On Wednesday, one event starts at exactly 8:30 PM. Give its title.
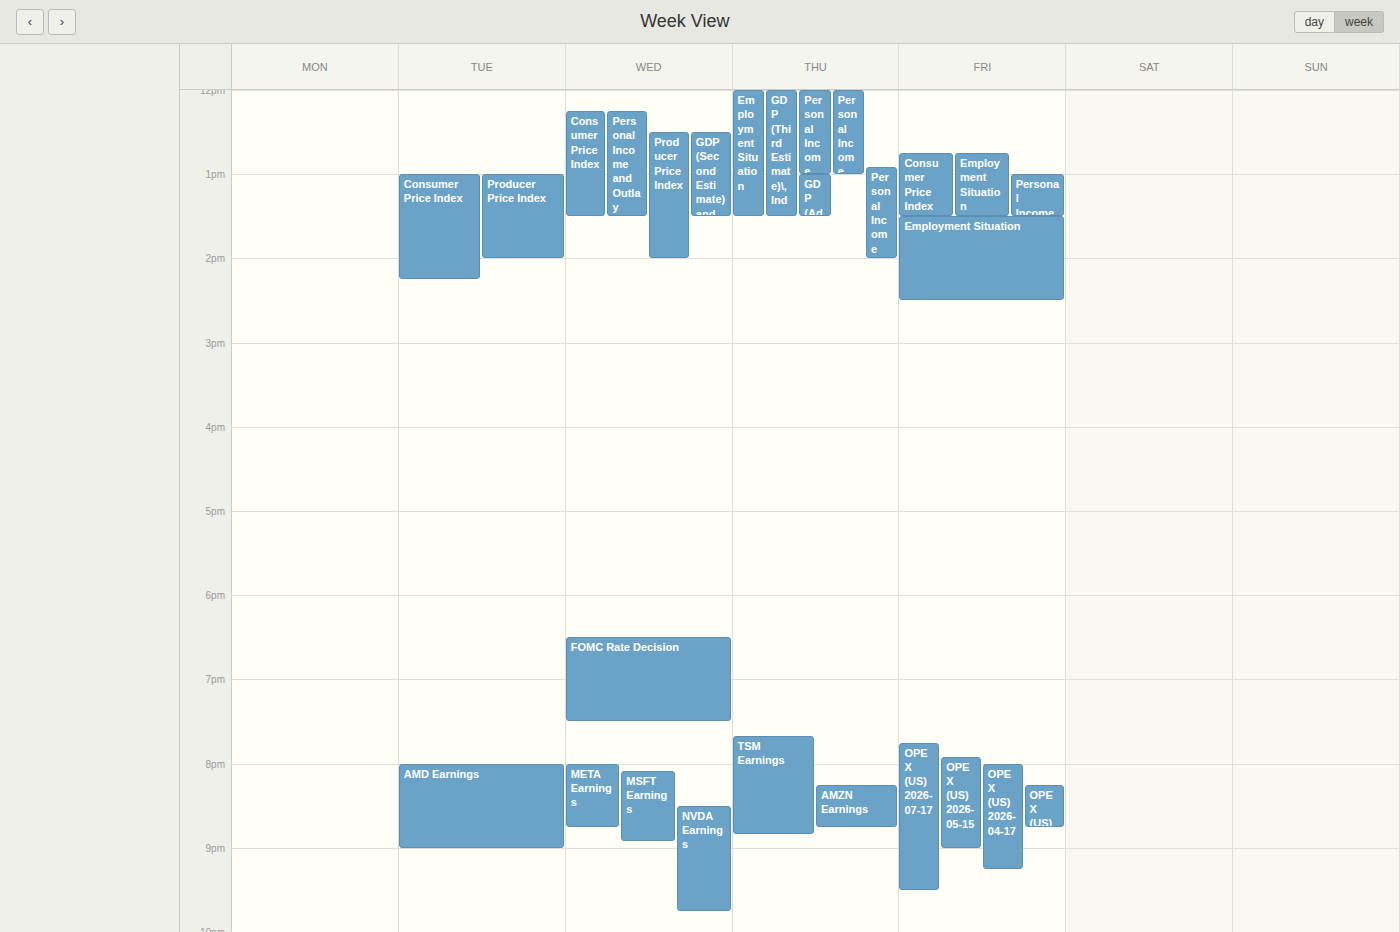
"NVDA Earnings"